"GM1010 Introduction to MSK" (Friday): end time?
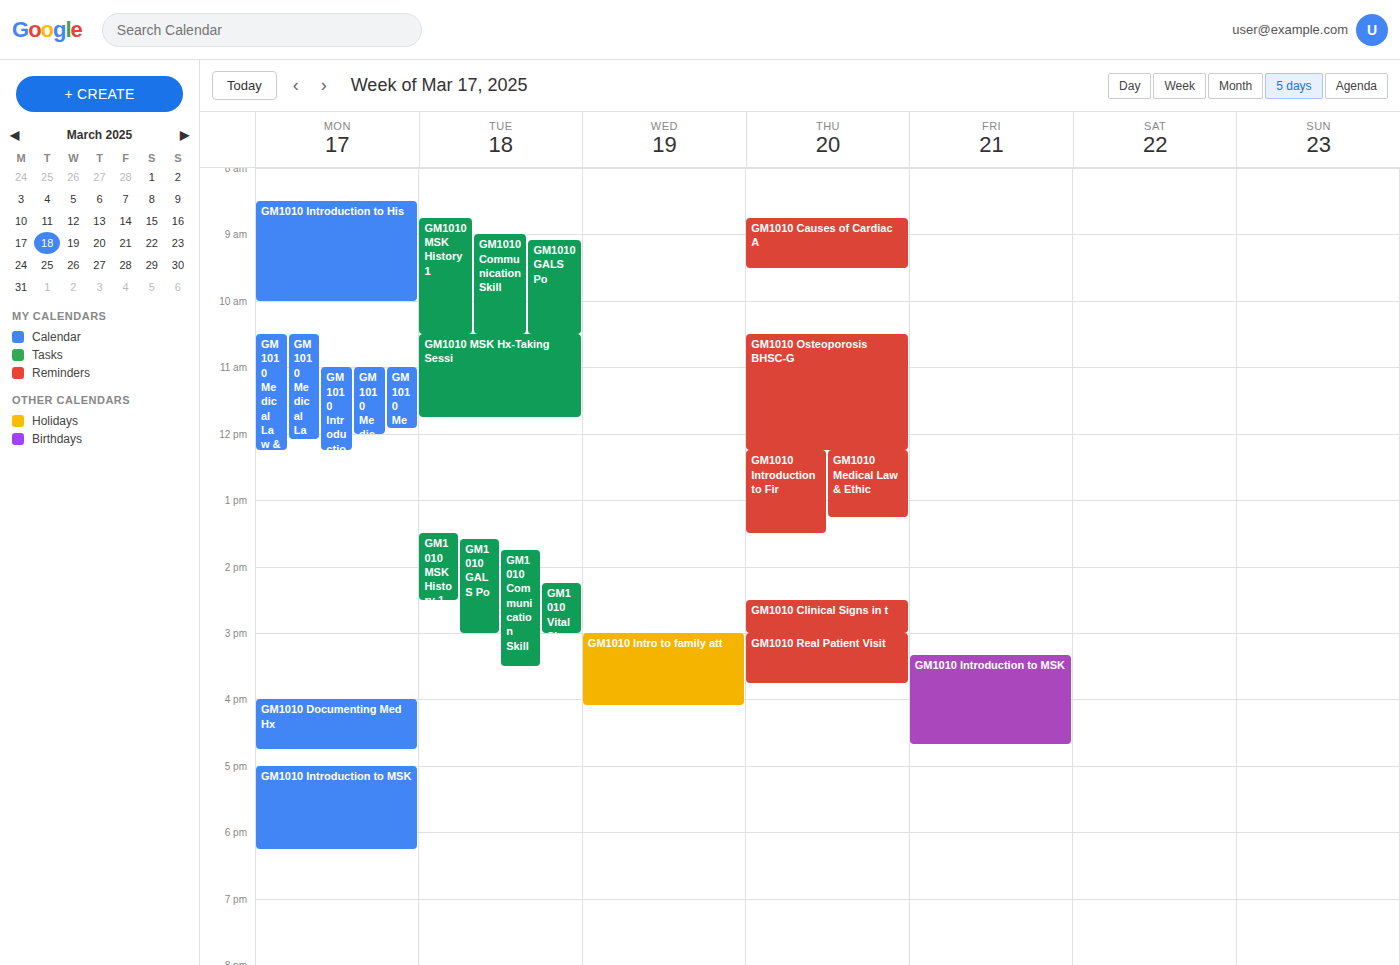
4:40 PM